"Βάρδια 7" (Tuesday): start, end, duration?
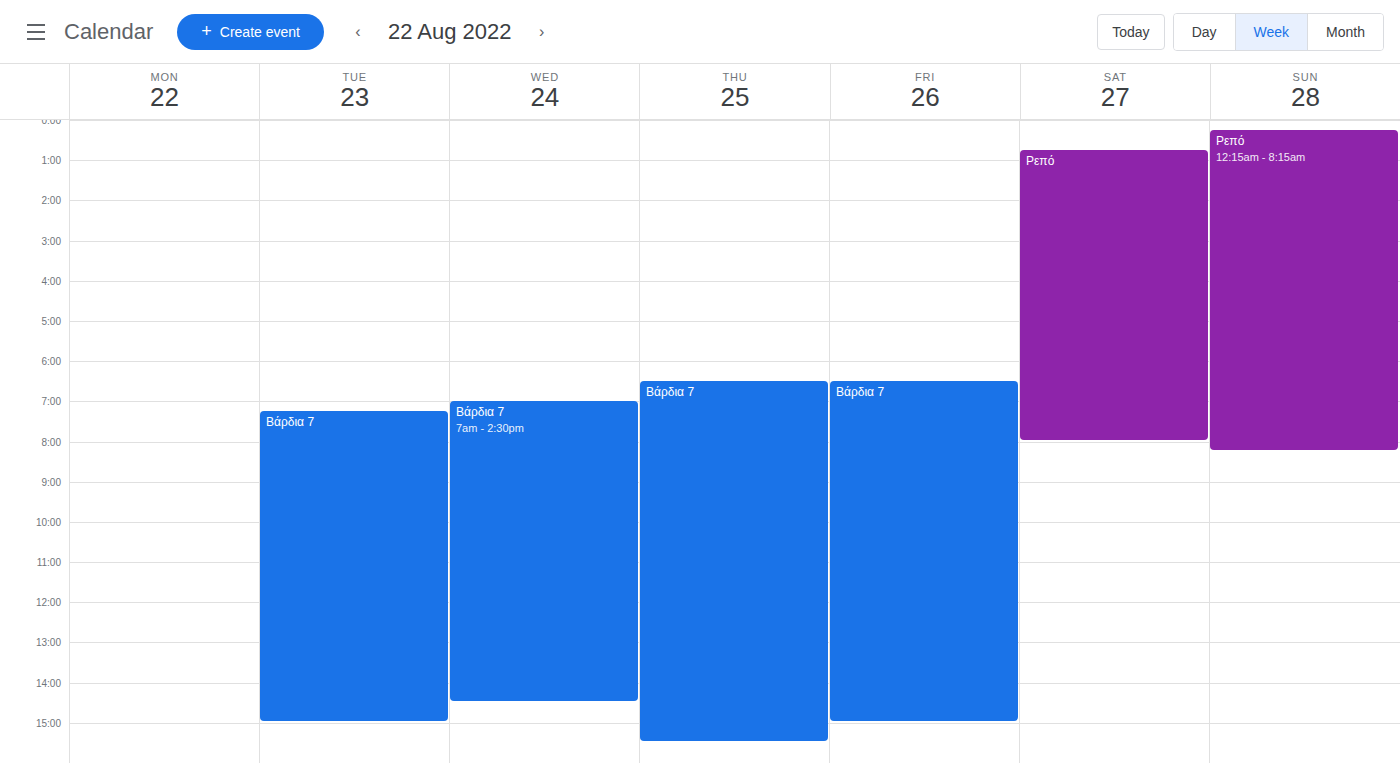
7:15 AM to 3:00 PM, 7 hours 45 minutes